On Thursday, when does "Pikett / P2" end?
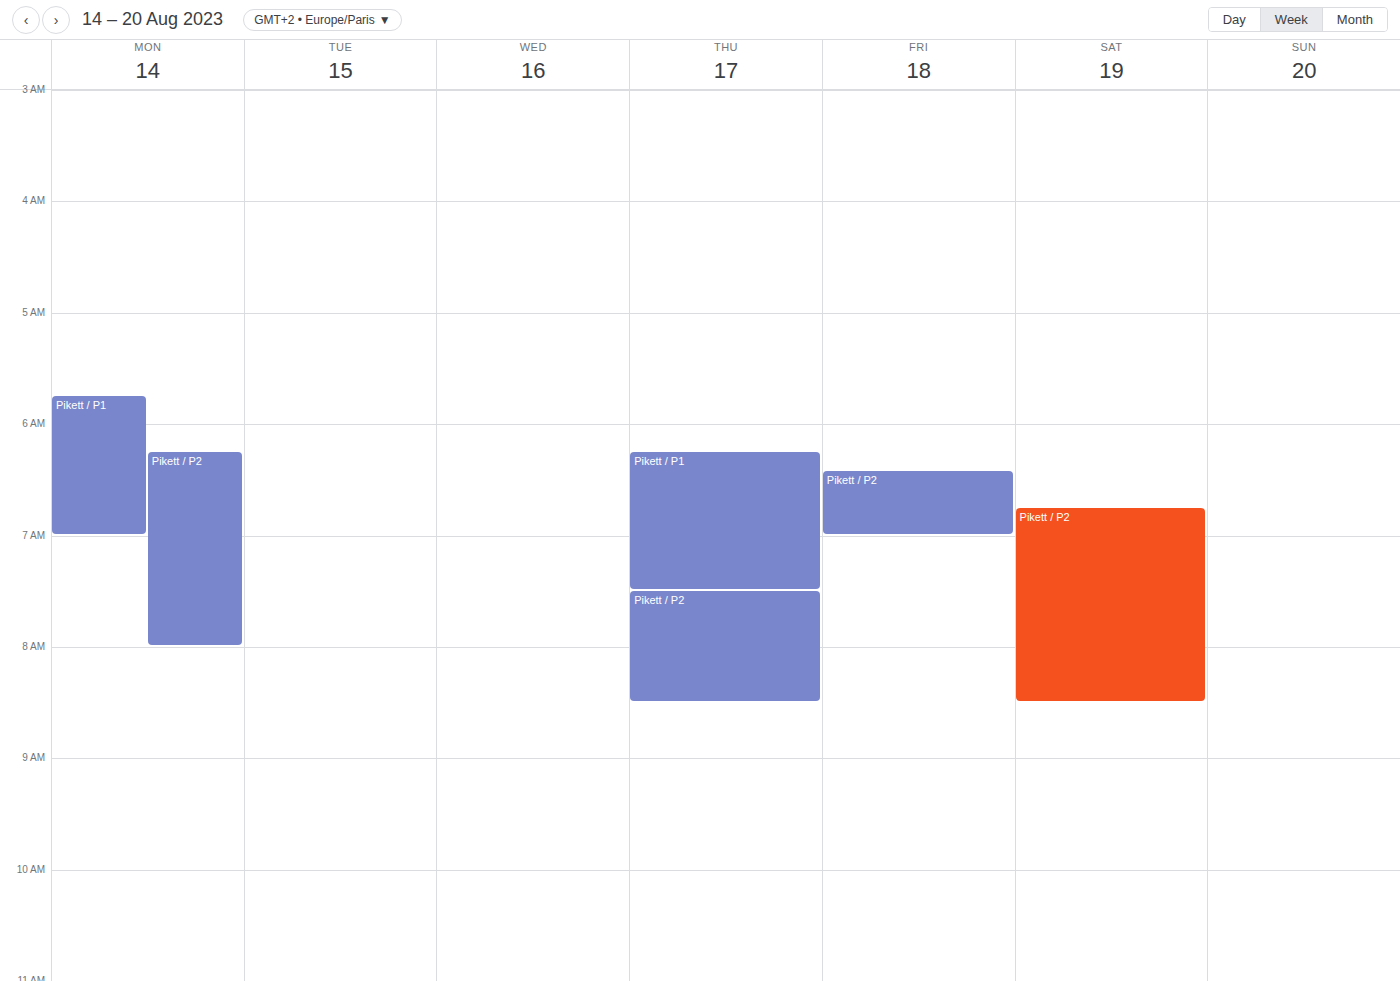
8:30 AM